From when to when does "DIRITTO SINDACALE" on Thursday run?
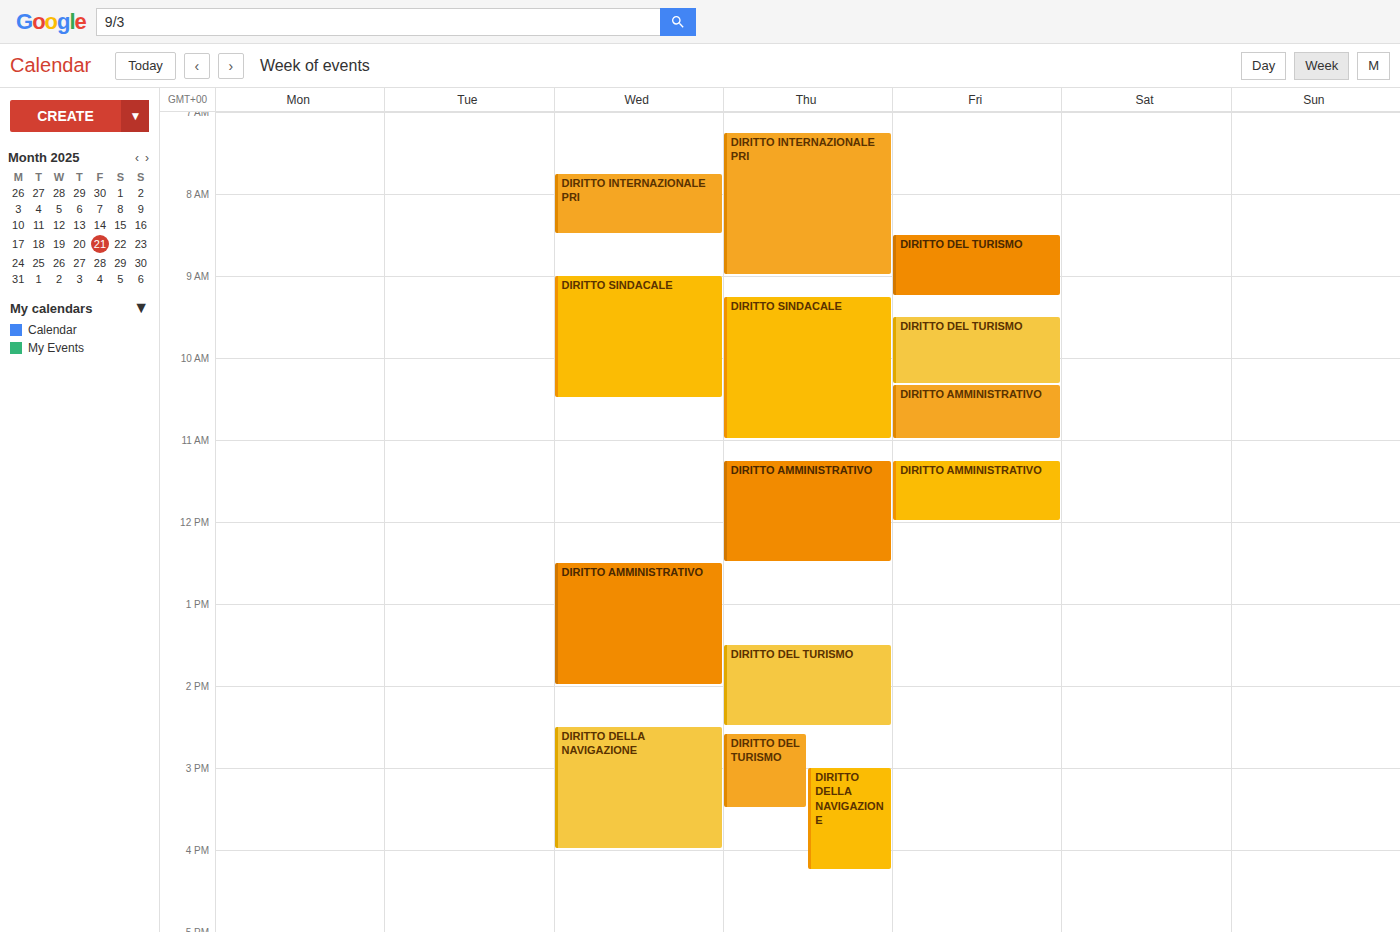
09:15 to 11:00